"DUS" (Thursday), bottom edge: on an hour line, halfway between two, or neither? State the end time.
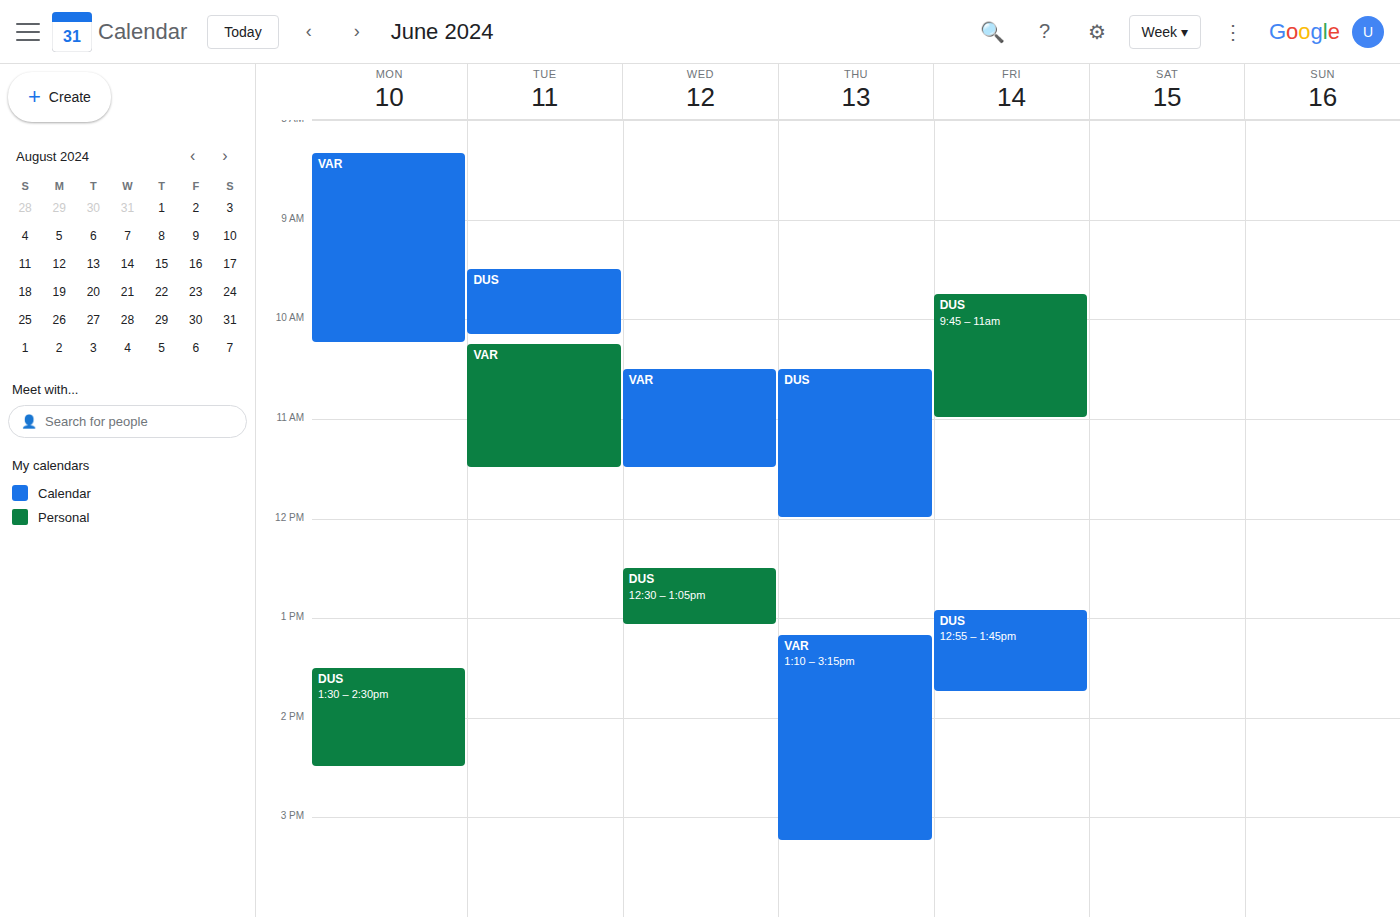
12:00 PM -- exactly on the 12 PM line.